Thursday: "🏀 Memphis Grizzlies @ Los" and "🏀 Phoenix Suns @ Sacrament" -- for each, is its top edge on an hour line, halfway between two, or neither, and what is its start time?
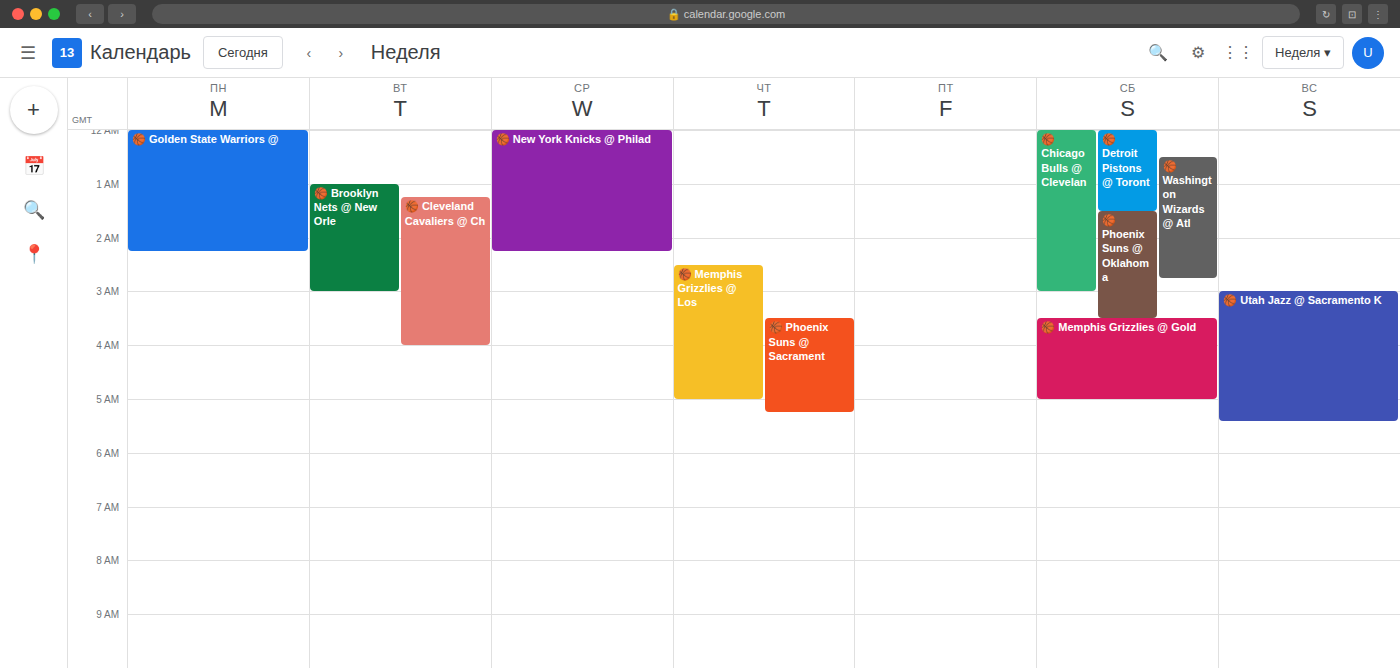
"🏀 Memphis Grizzlies @ Los": 2:30 AM, halfway between the 2 AM and 3 AM lines. "🏀 Phoenix Suns @ Sacrament": 3:30 AM, halfway between the 3 AM and 4 AM lines.